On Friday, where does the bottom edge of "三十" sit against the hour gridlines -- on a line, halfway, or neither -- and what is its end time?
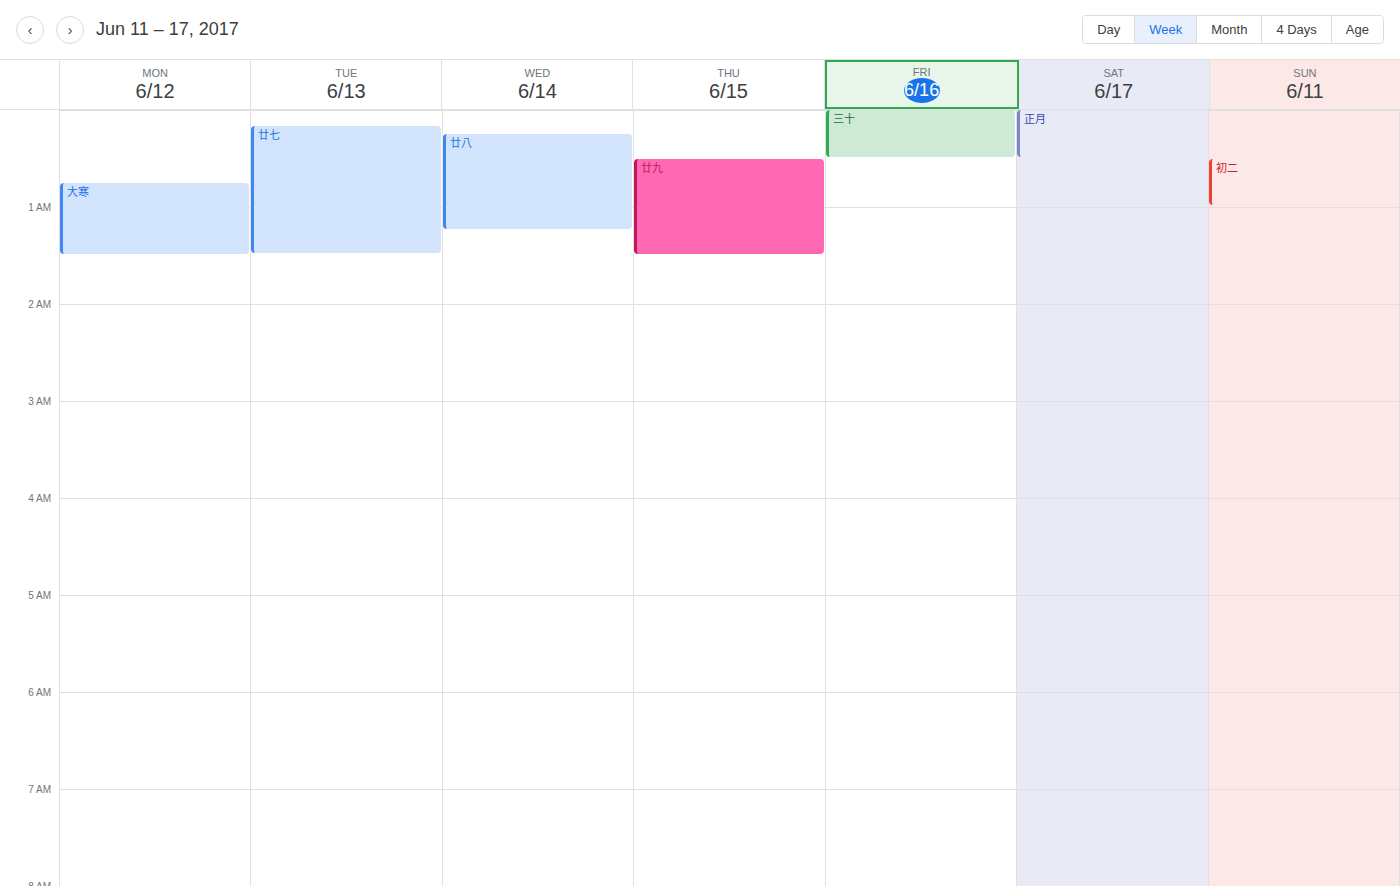
00:30 -- halfway between the 00:00 and 01:00 lines.